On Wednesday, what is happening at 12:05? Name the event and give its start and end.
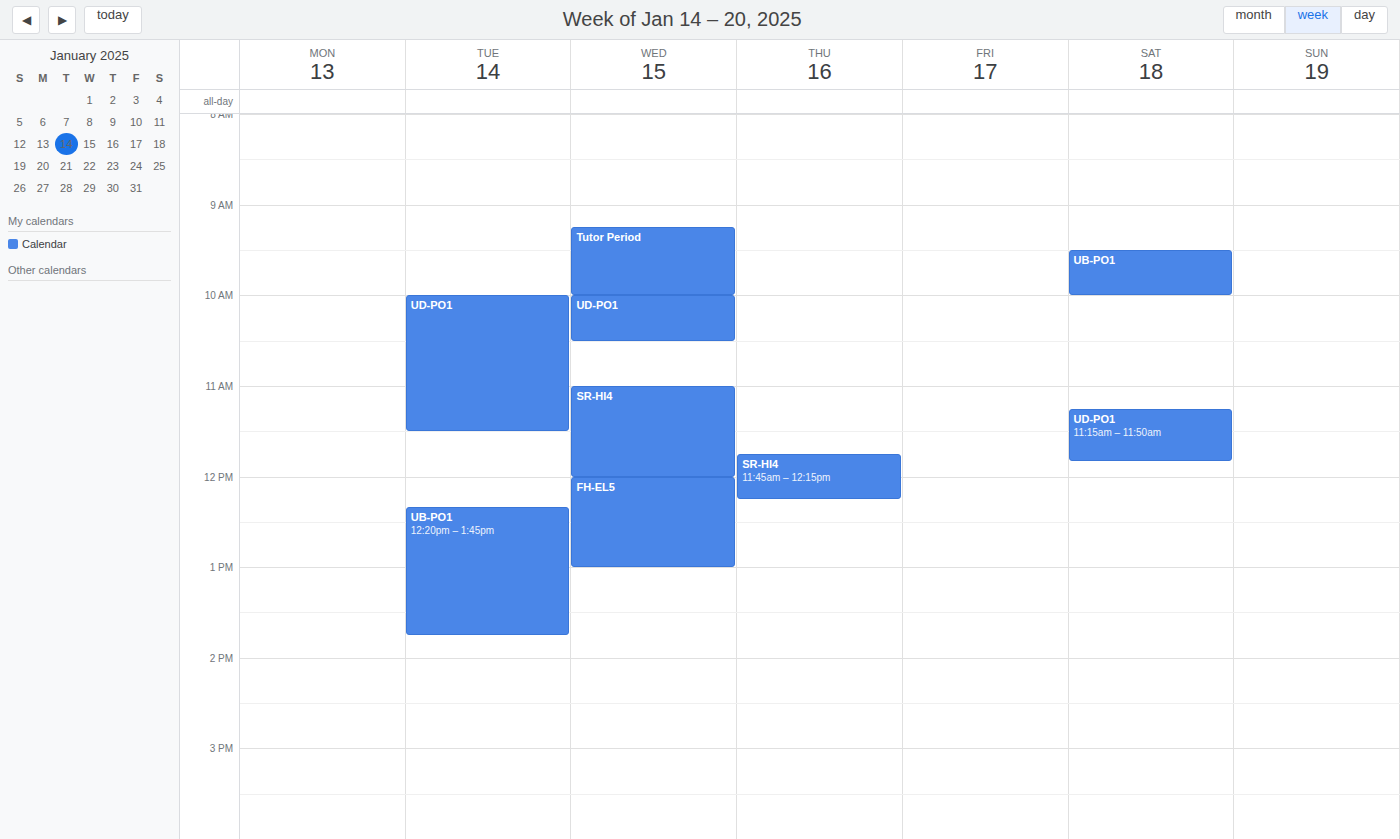
"FH-EL5", 12:00 to 13:00